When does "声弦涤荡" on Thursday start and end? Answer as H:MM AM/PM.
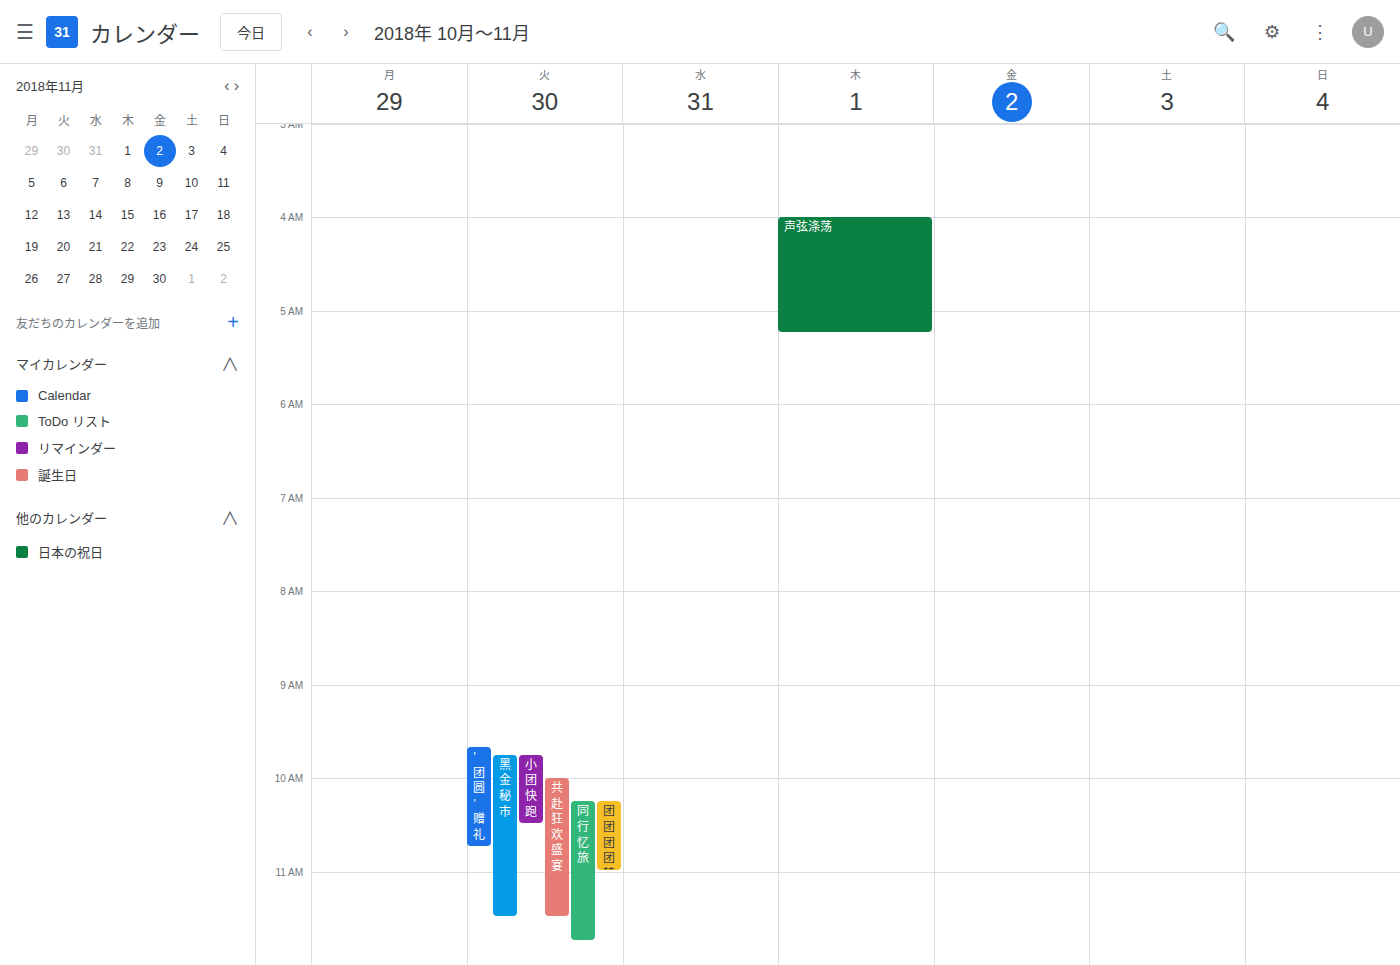
4:00 AM to 5:15 AM